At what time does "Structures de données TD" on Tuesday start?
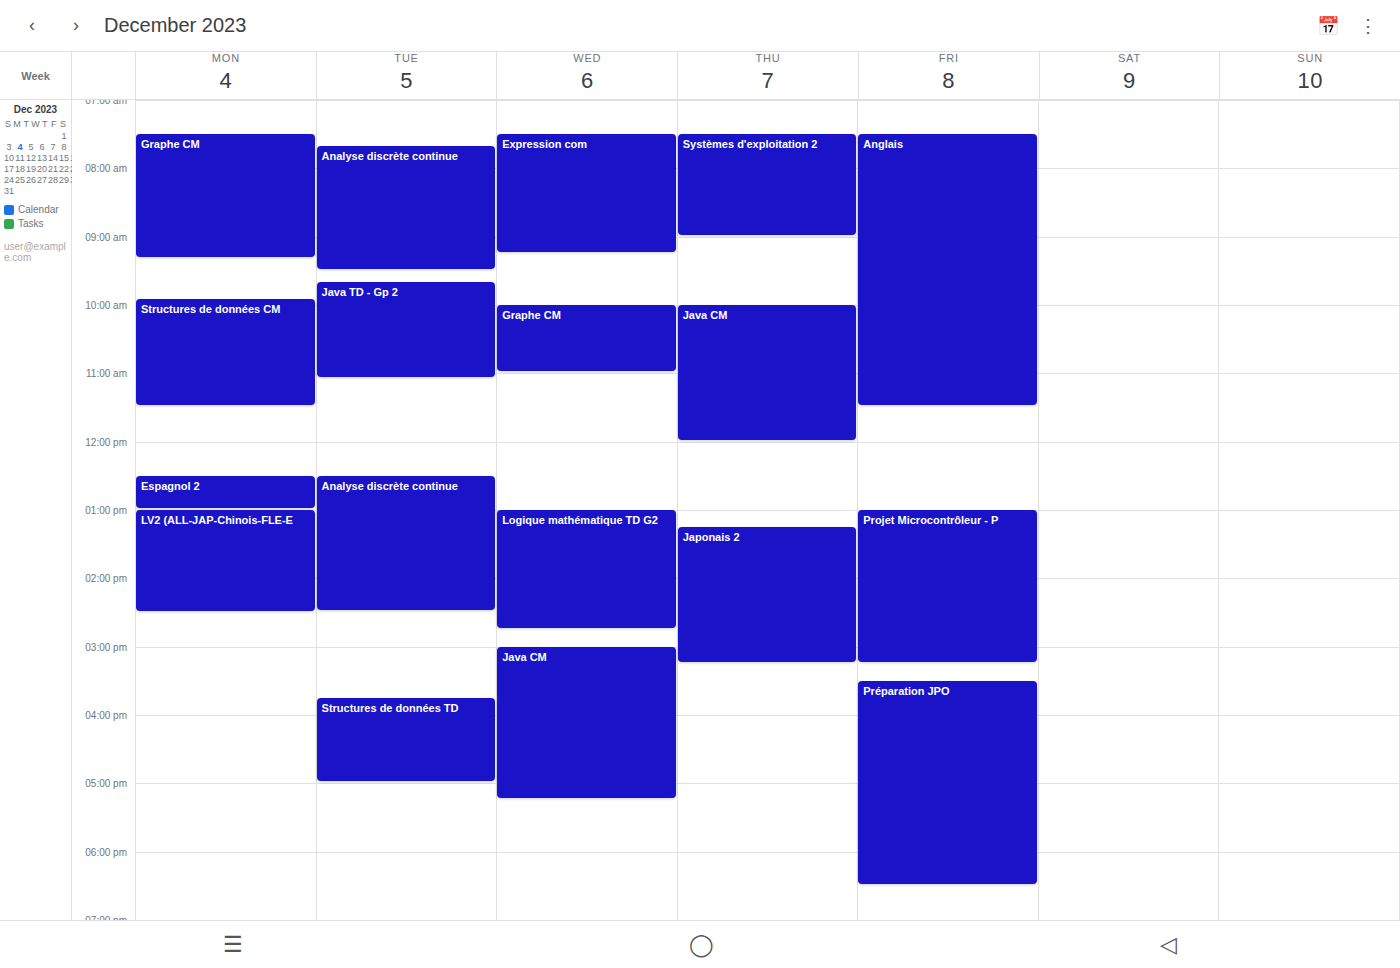
3:45 PM